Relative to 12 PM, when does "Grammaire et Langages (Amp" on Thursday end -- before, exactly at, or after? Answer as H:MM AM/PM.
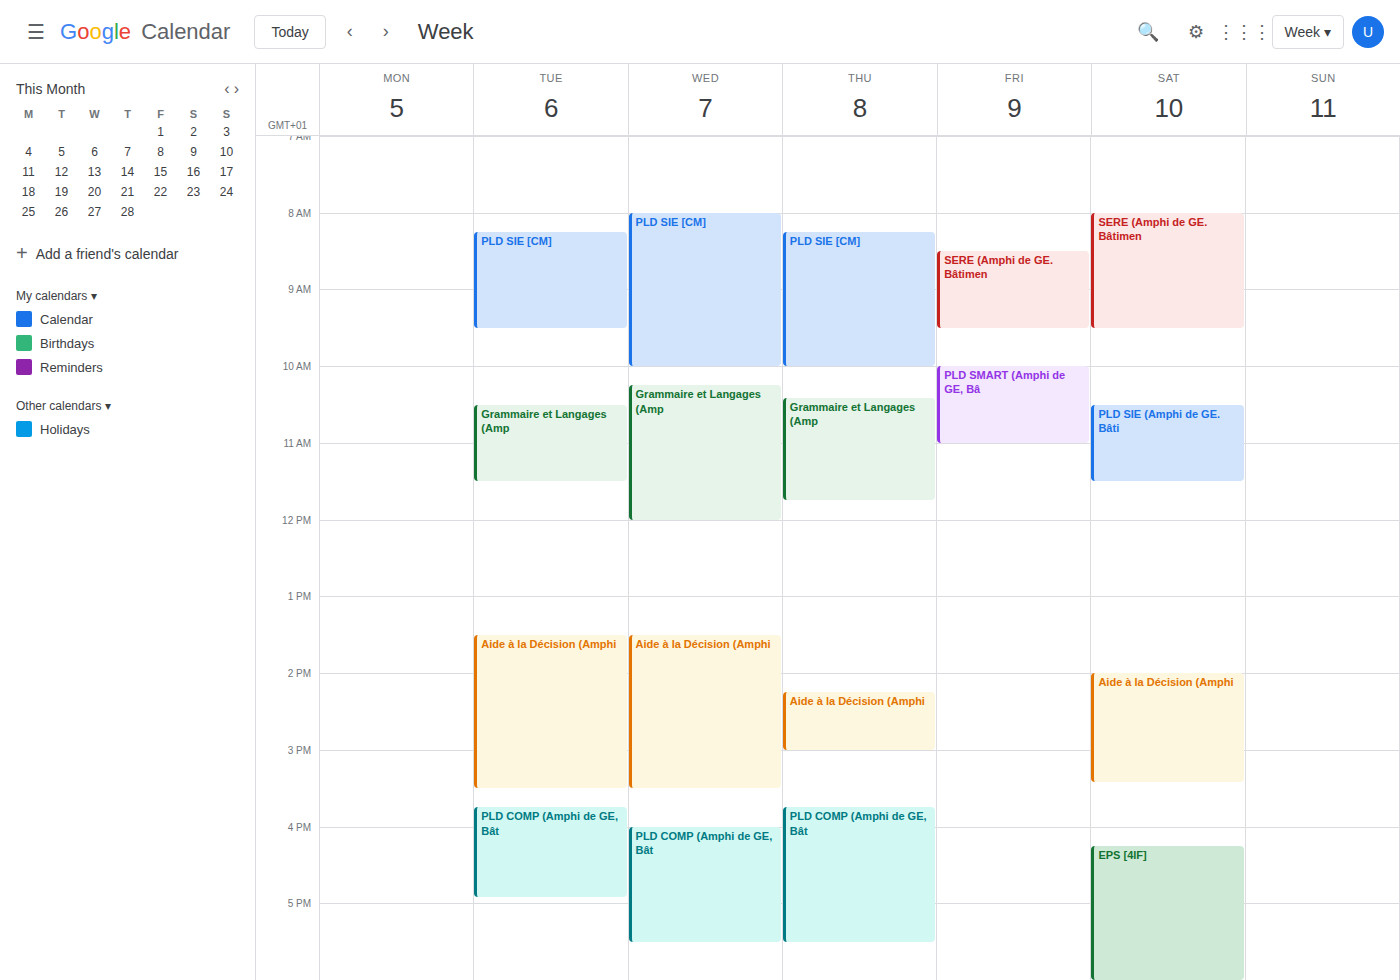
11:45 AM -- before 12 PM, 15 minutes above the 12 PM line.